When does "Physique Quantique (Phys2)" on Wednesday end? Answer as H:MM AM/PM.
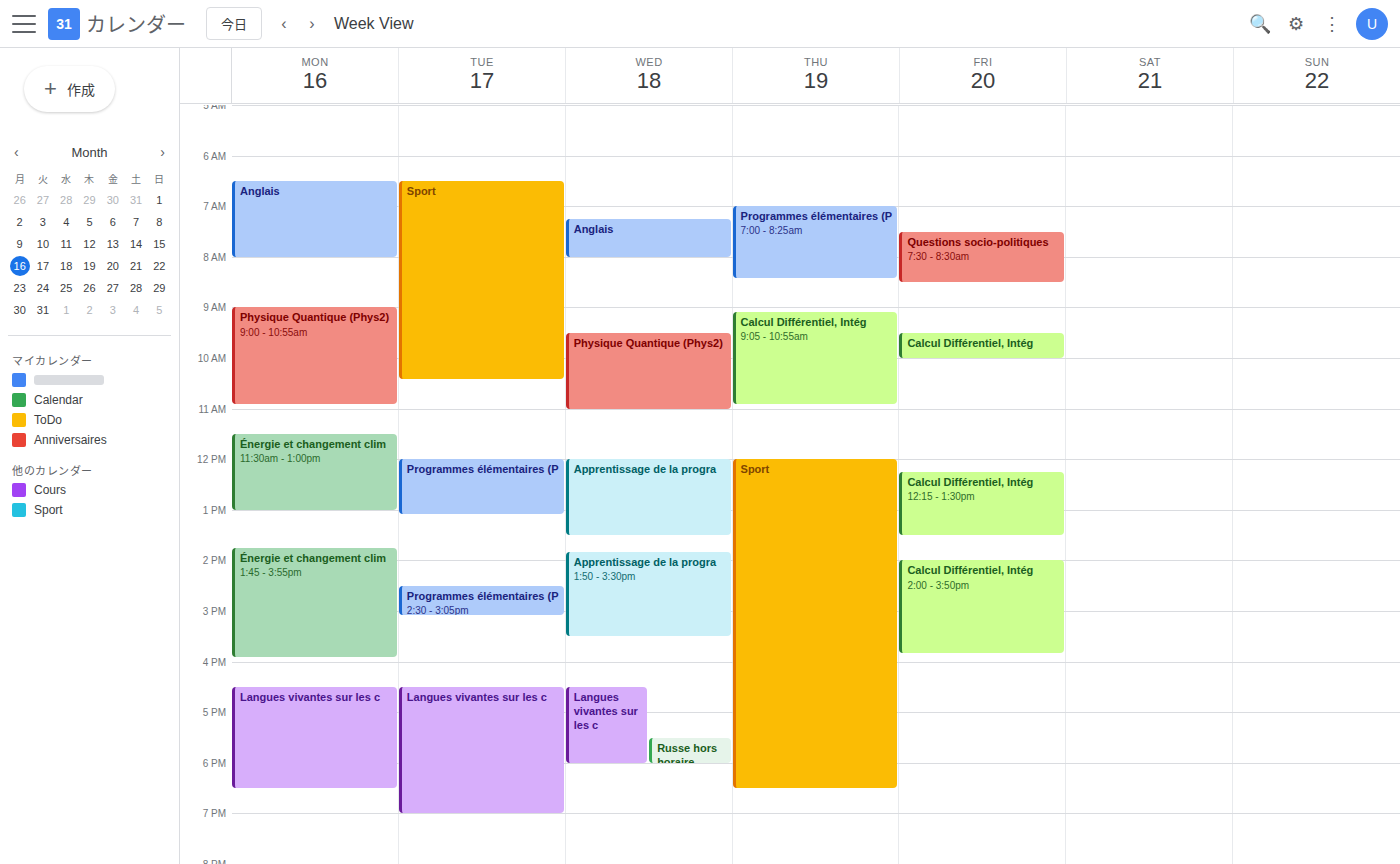
11:00 AM